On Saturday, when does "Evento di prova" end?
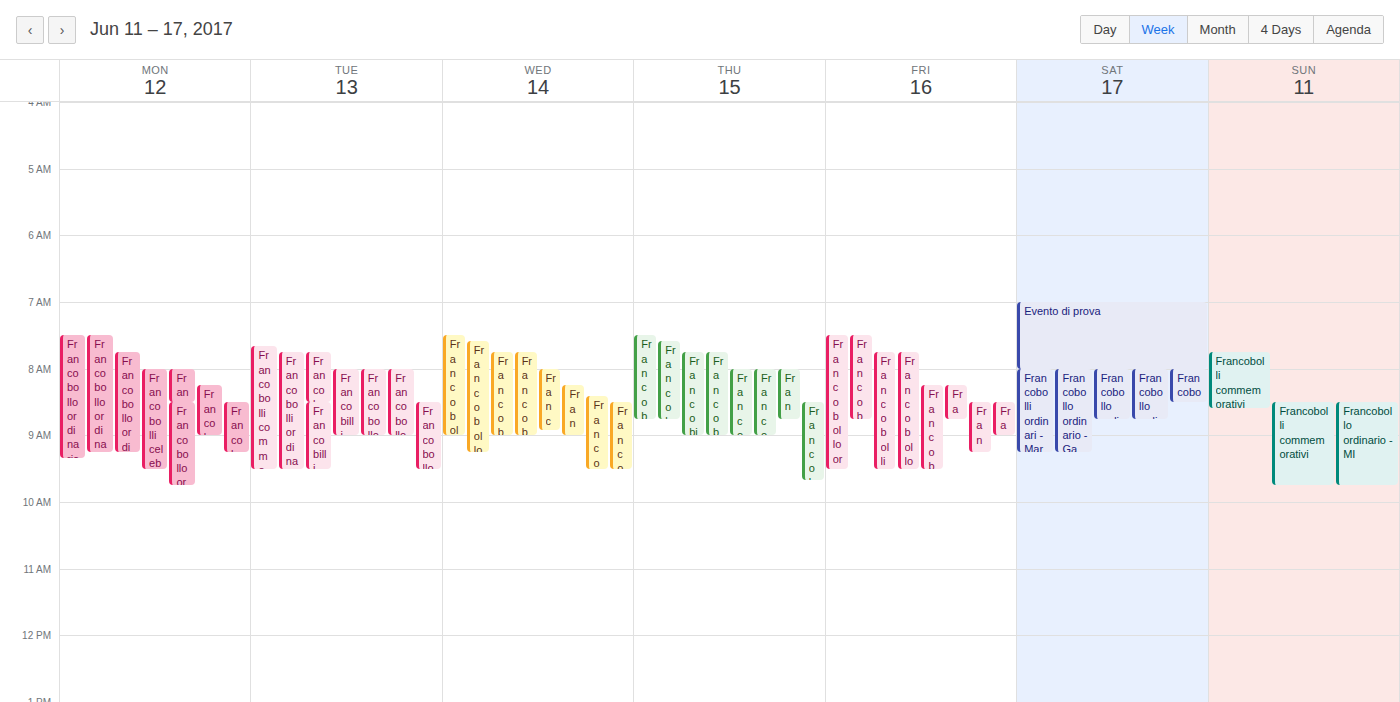
8:00 AM